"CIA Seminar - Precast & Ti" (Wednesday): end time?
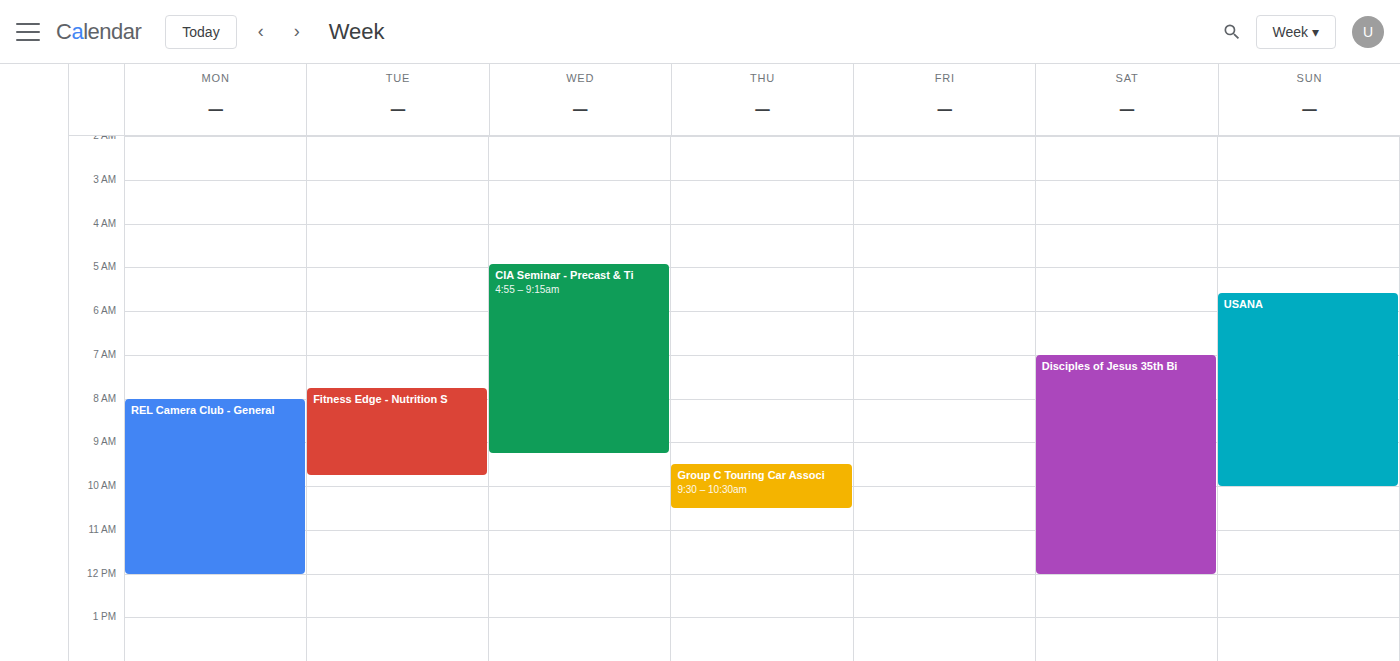
9:15 AM